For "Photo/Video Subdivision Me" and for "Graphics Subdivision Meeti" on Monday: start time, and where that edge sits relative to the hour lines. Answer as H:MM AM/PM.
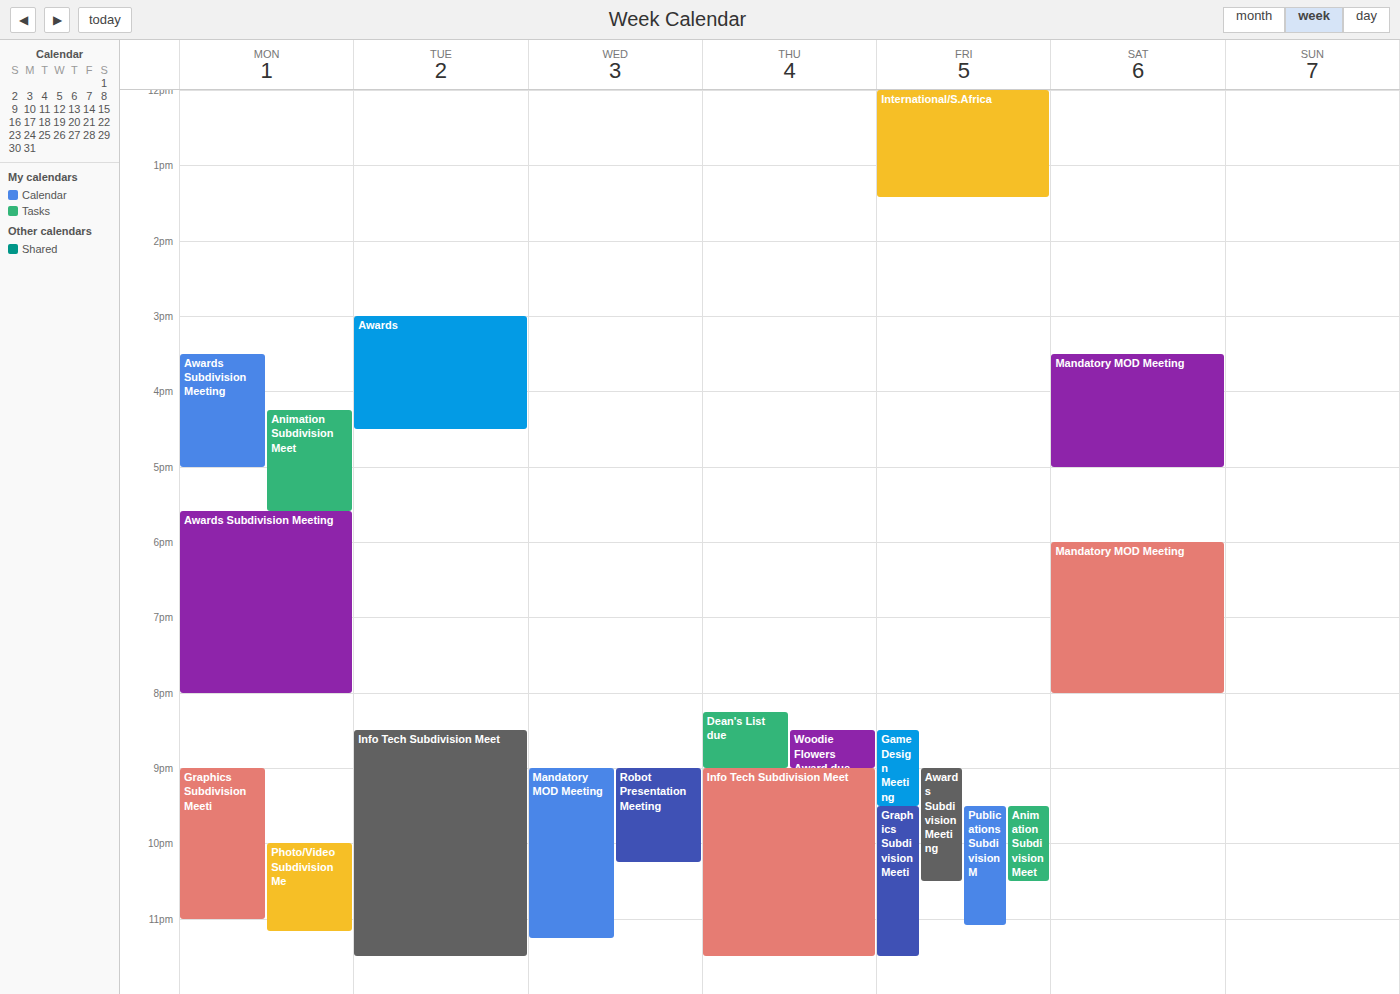
"Photo/Video Subdivision Me": 10:00 PM, exactly on the 10 PM line. "Graphics Subdivision Meeti": 9:00 PM, exactly on the 9 PM line.